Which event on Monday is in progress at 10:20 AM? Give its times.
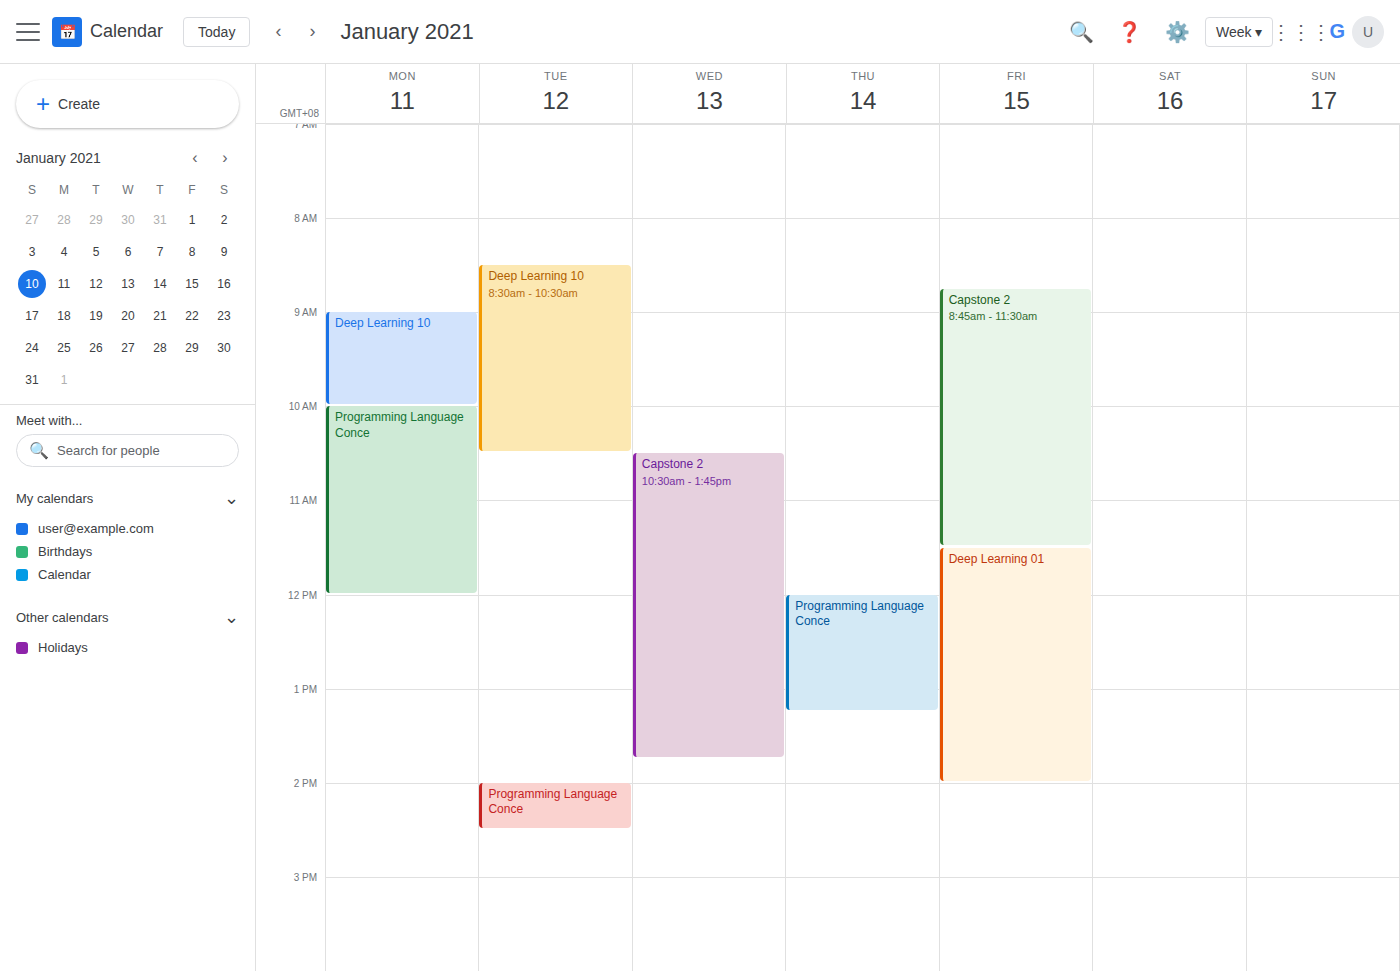
"Programming Language Conce", 10:00 AM to 12:00 PM